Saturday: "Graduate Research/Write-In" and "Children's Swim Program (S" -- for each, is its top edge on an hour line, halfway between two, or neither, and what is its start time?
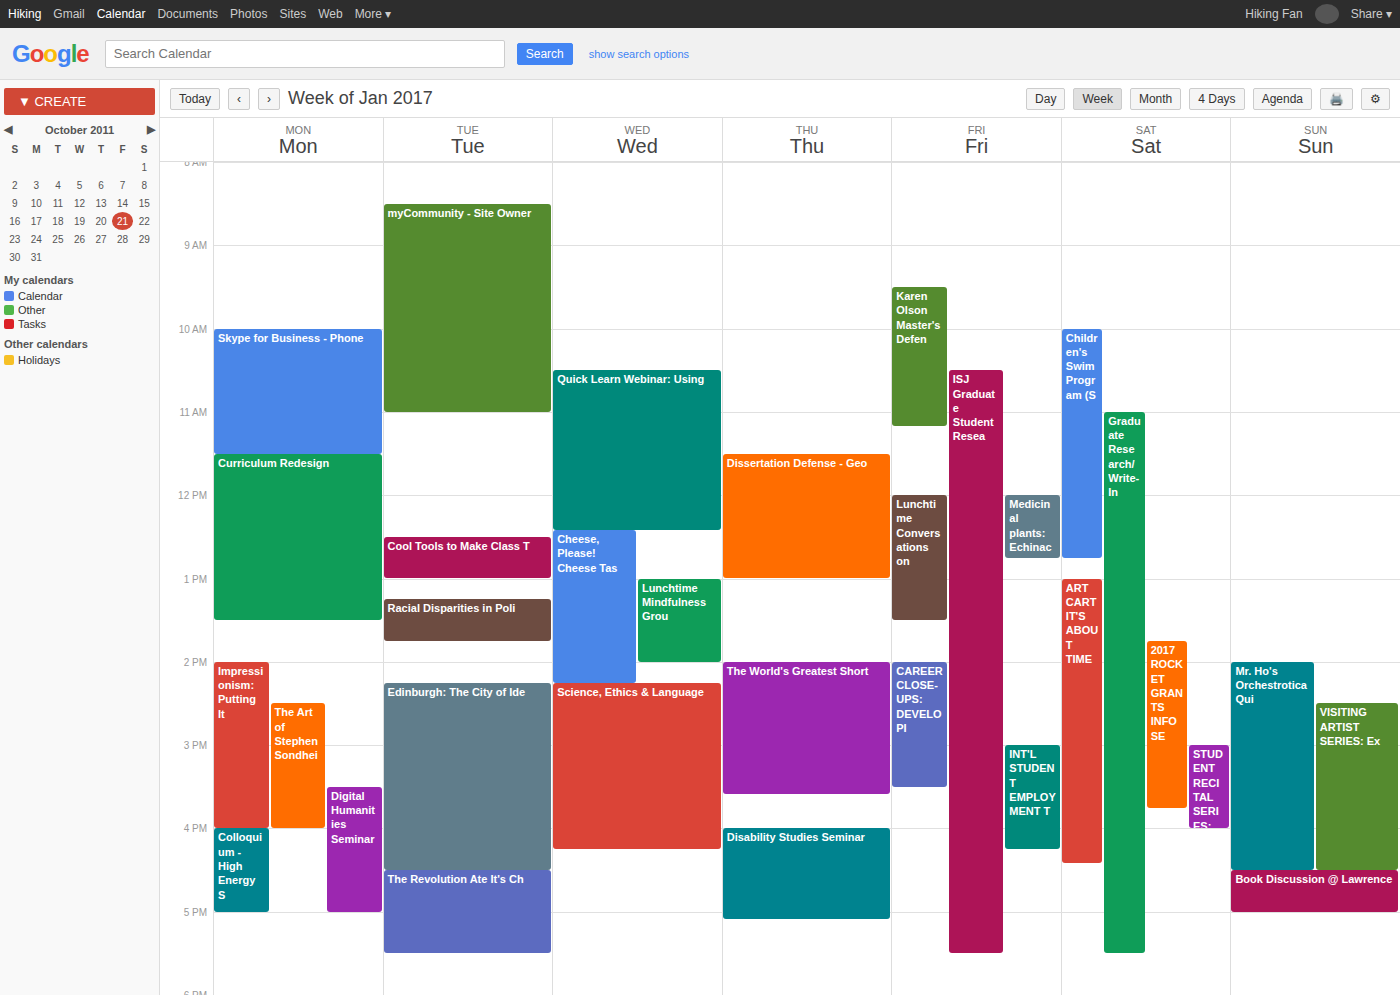
"Graduate Research/Write-In": 11:00 AM, exactly on the 11 AM line. "Children's Swim Program (S": 10:00 AM, exactly on the 10 AM line.